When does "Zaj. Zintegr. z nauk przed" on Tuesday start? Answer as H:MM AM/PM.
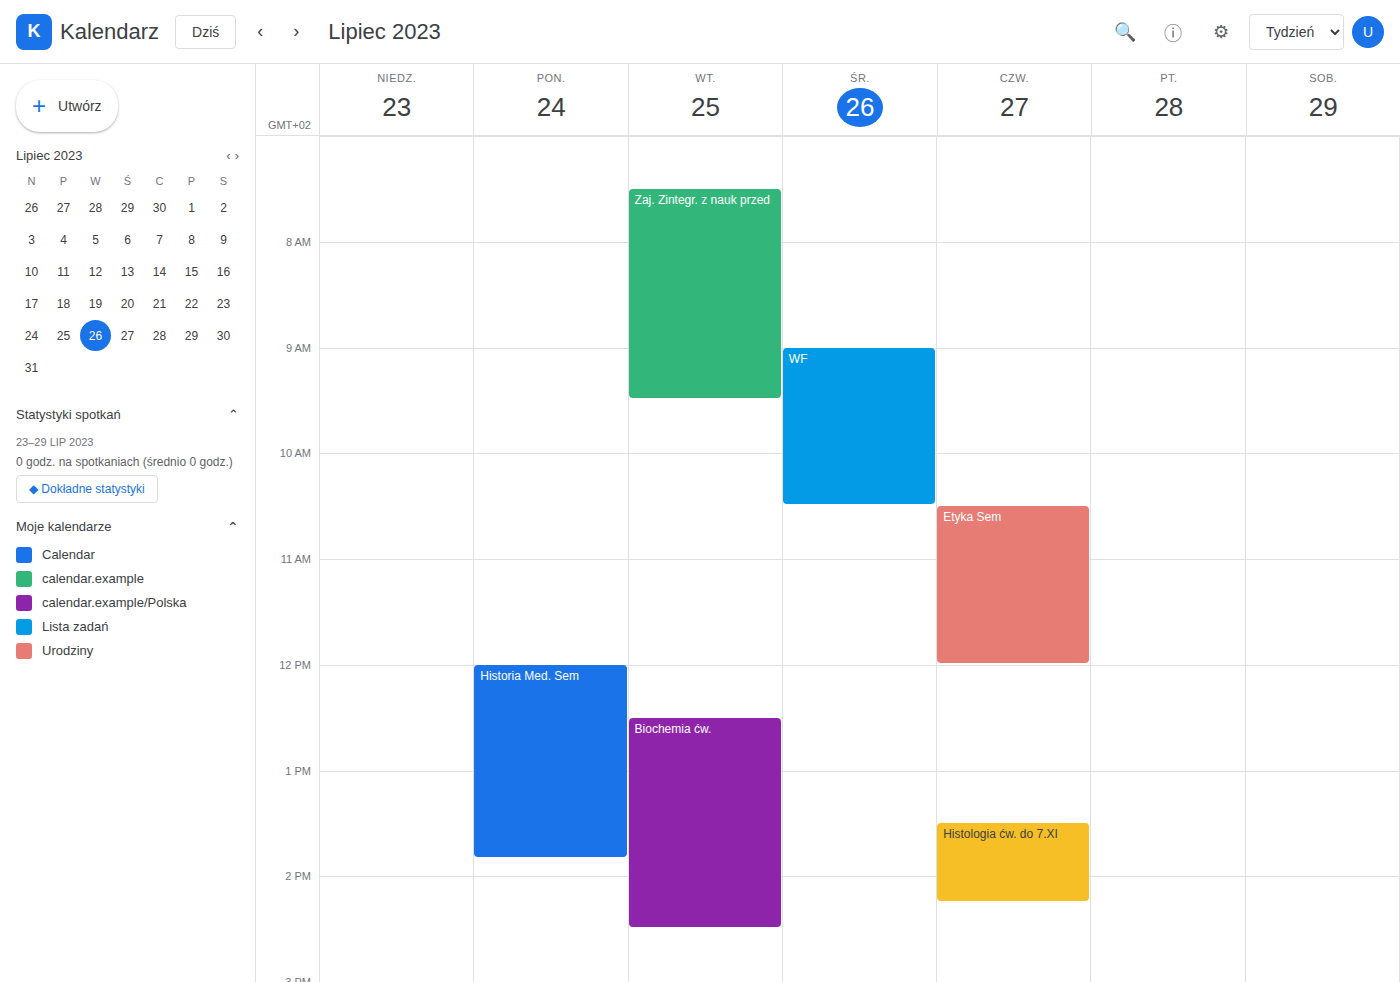
7:30 AM